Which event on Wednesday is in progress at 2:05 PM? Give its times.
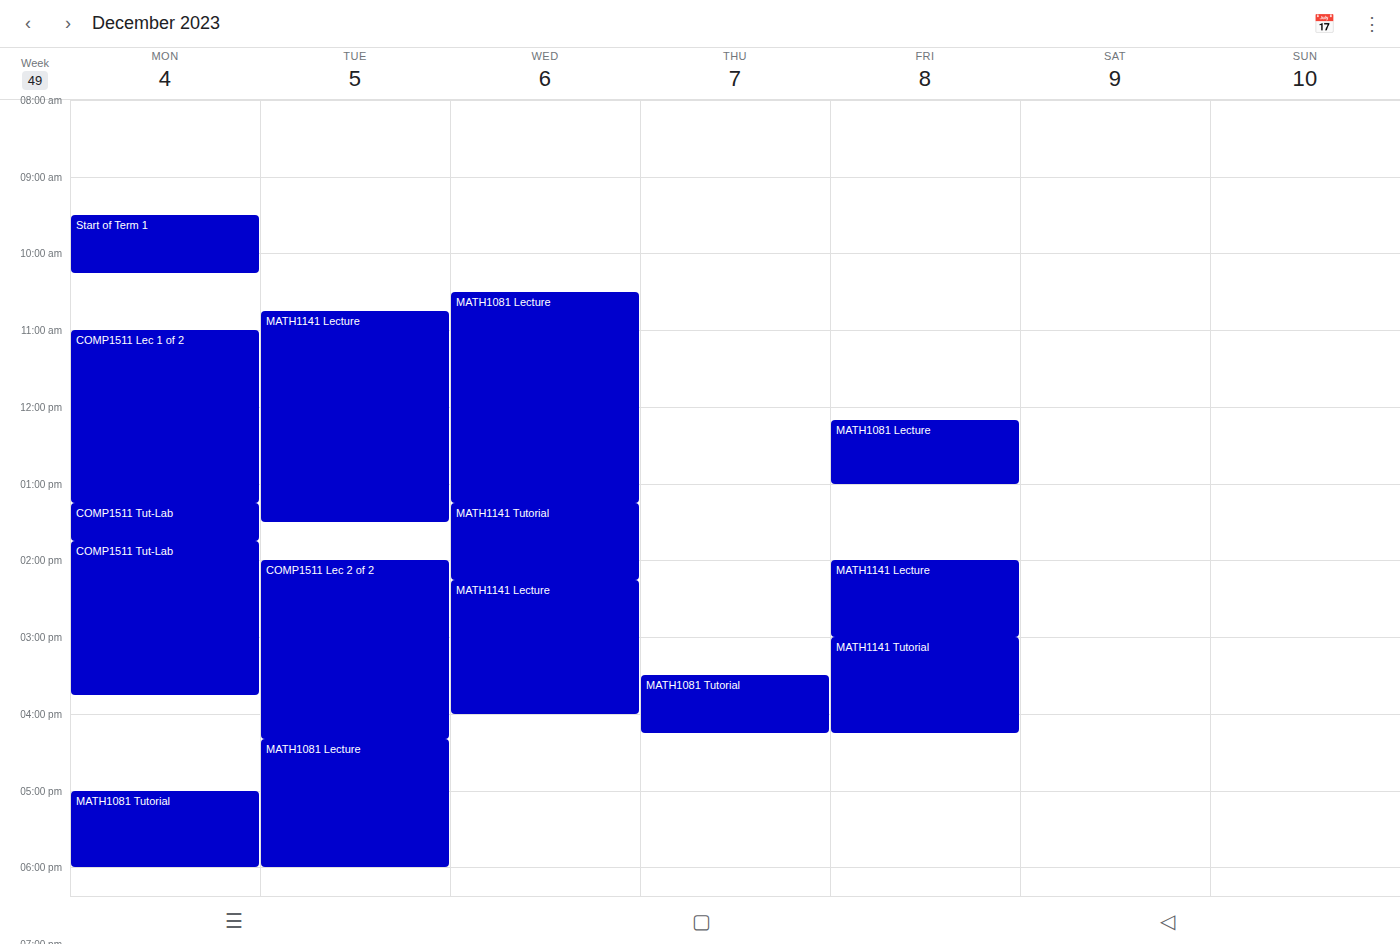
"MATH1141 Tutorial", 1:15 PM to 2:15 PM